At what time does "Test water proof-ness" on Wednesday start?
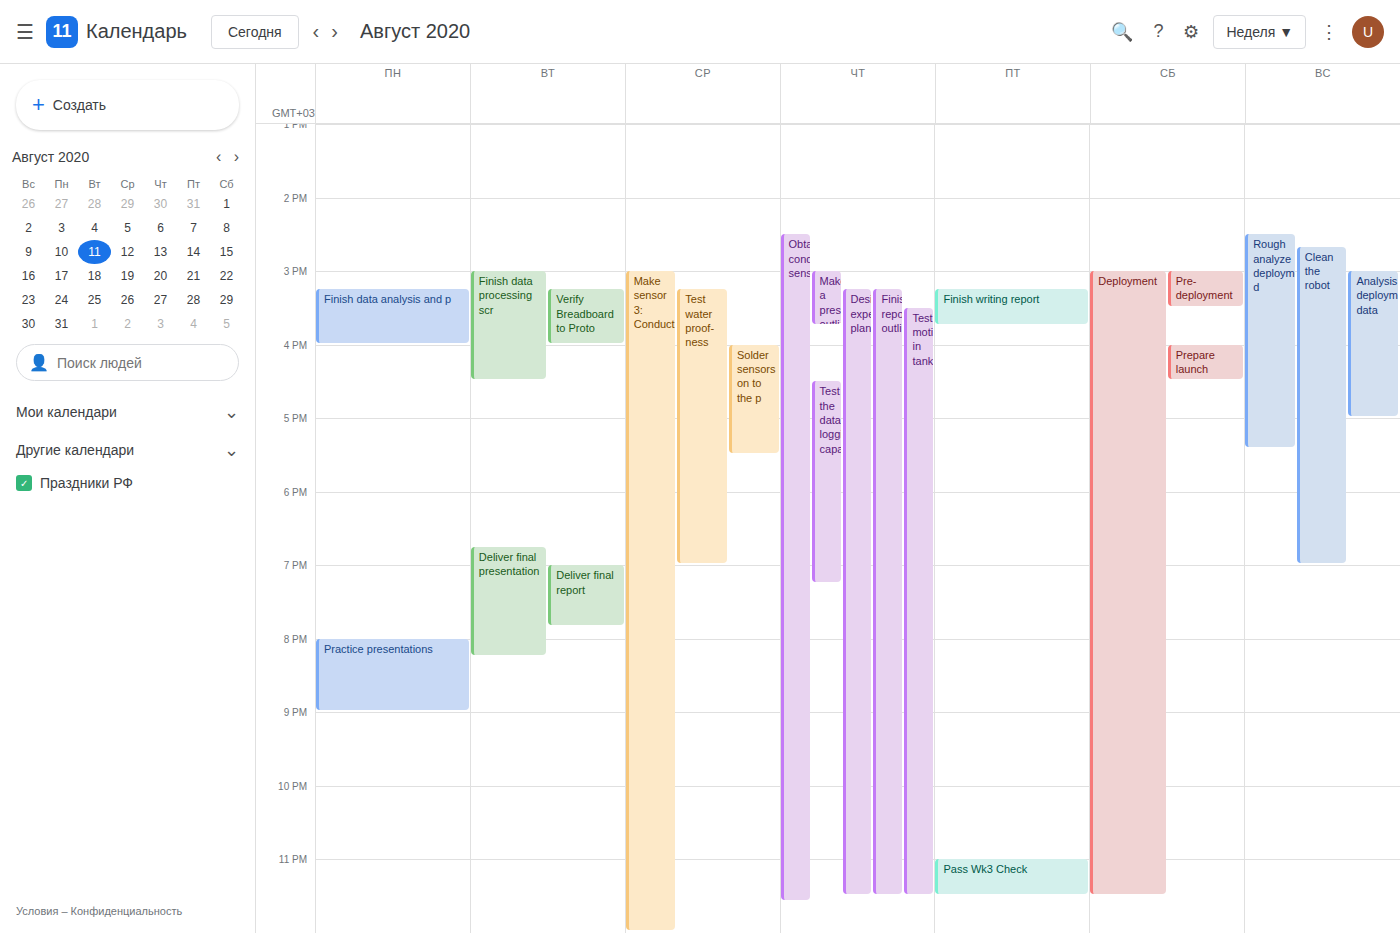
3:15 PM